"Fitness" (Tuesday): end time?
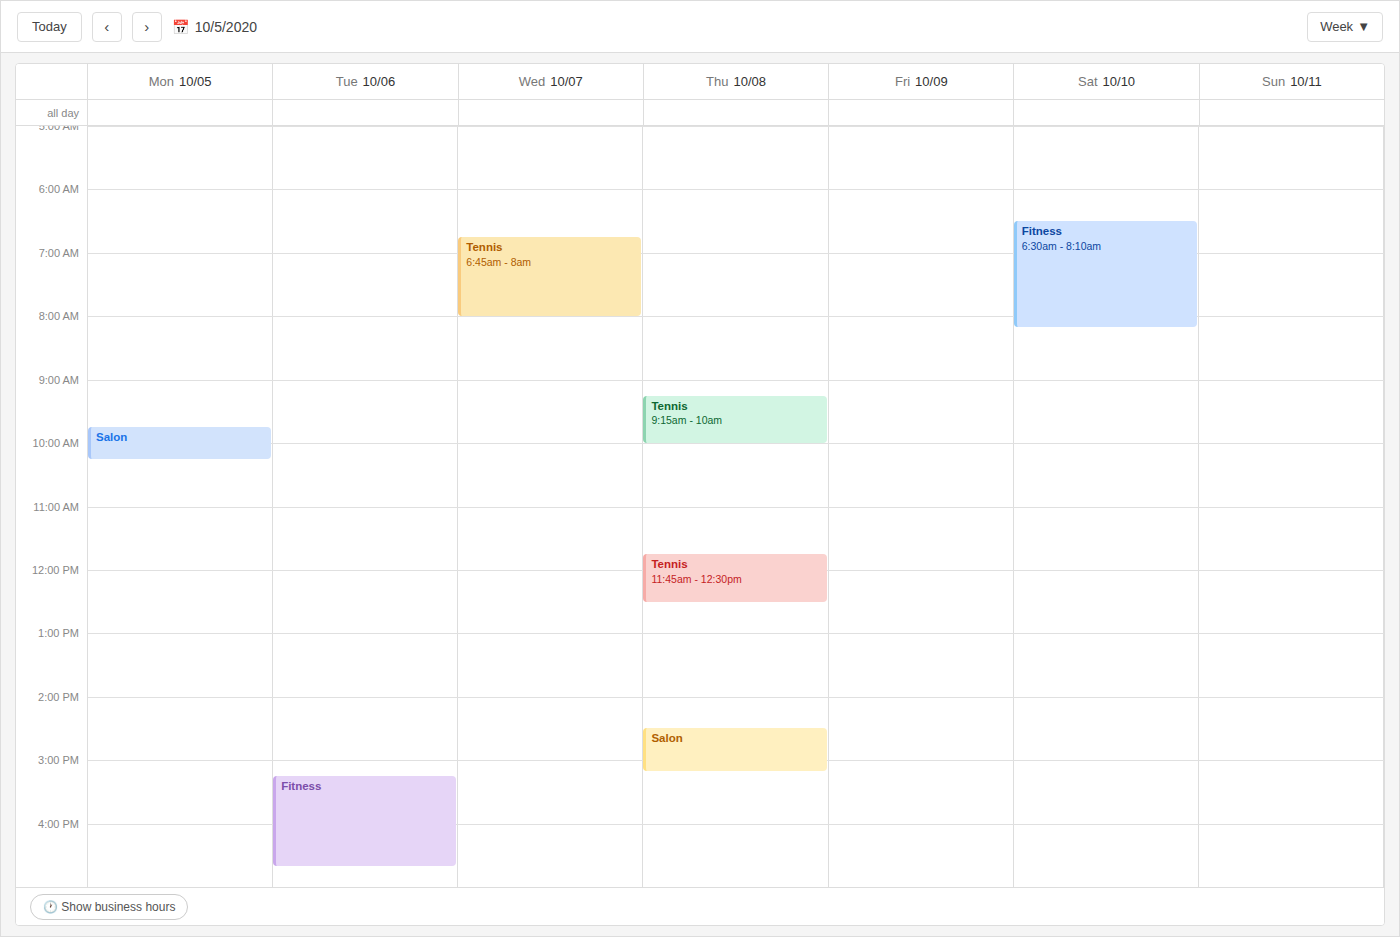
4:40 PM